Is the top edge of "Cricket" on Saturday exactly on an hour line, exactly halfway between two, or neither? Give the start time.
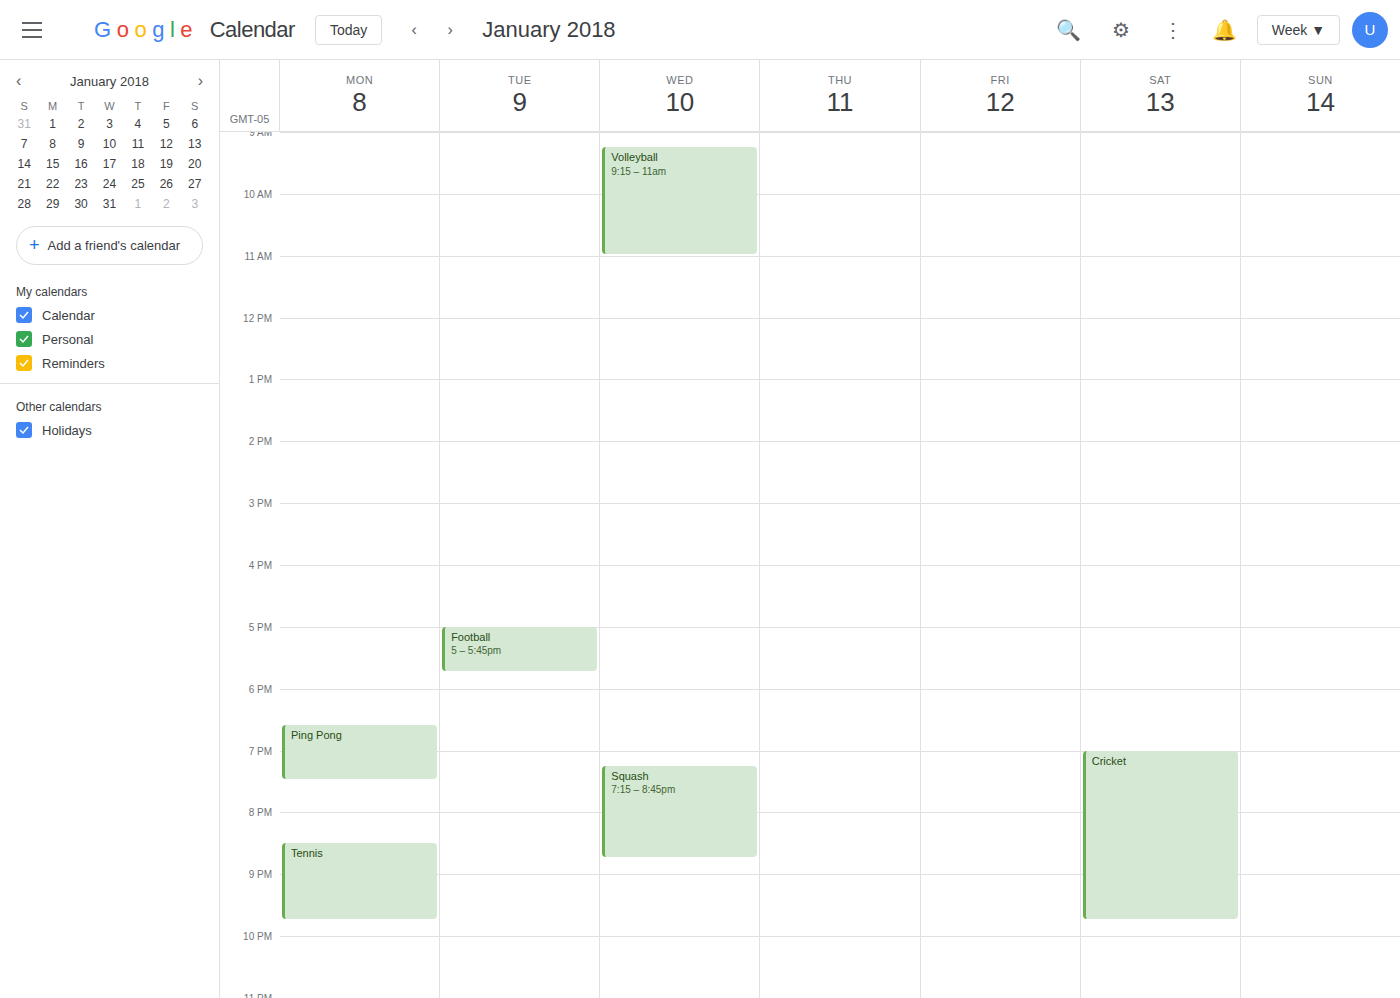
7:00 PM -- exactly on the 7 PM line.